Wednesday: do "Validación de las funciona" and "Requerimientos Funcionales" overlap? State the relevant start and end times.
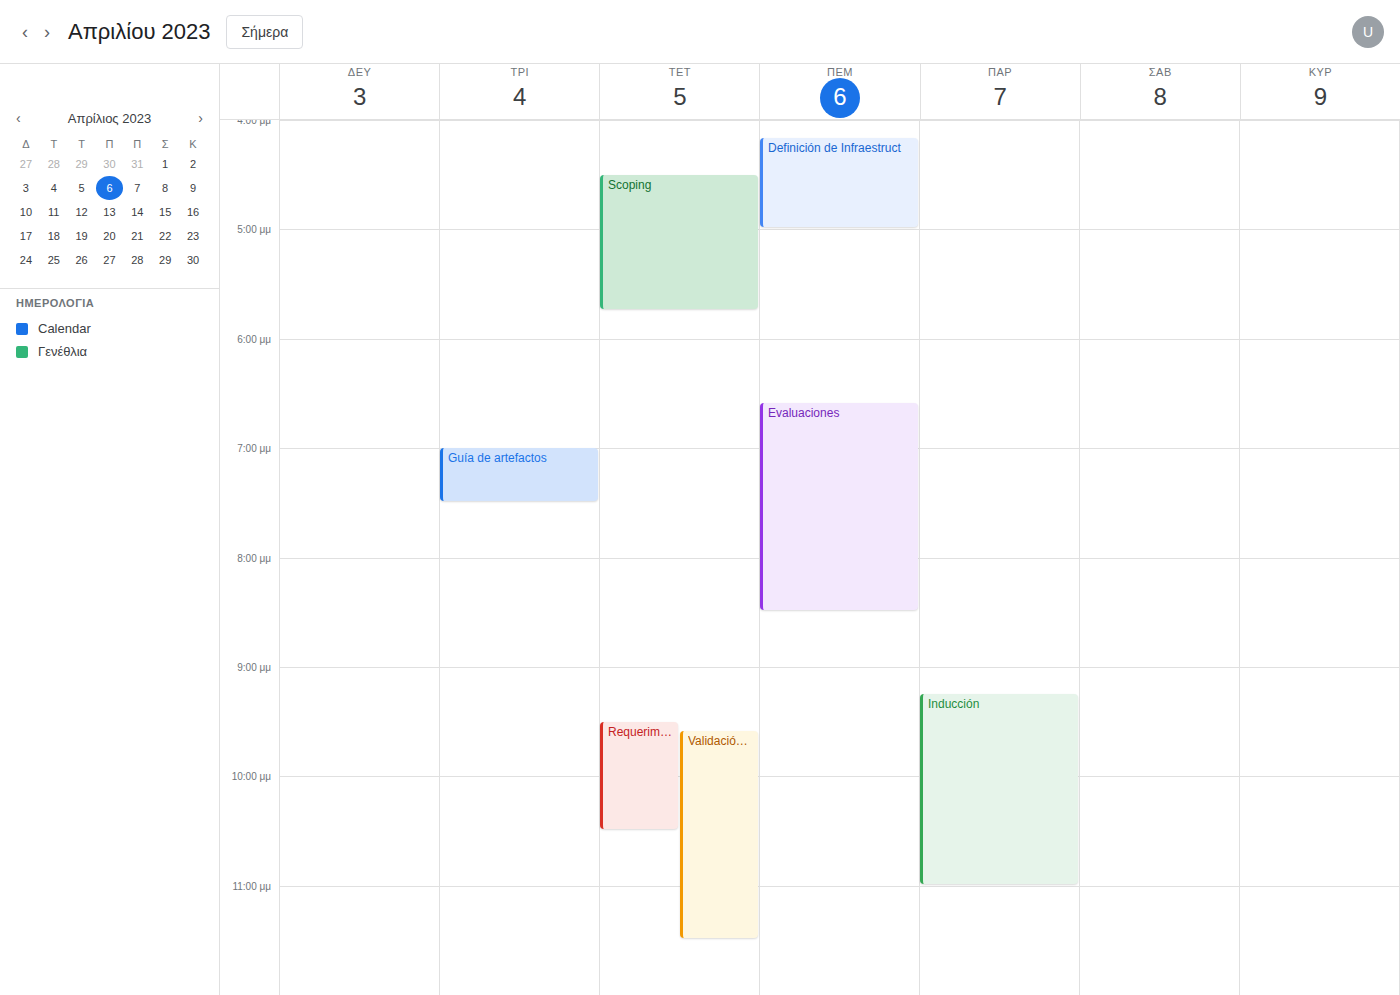
"Validación de las funciona" starts at 9:35 PM, before "Requerimientos Funcionales" ends at 10:30 PM -- they overlap.